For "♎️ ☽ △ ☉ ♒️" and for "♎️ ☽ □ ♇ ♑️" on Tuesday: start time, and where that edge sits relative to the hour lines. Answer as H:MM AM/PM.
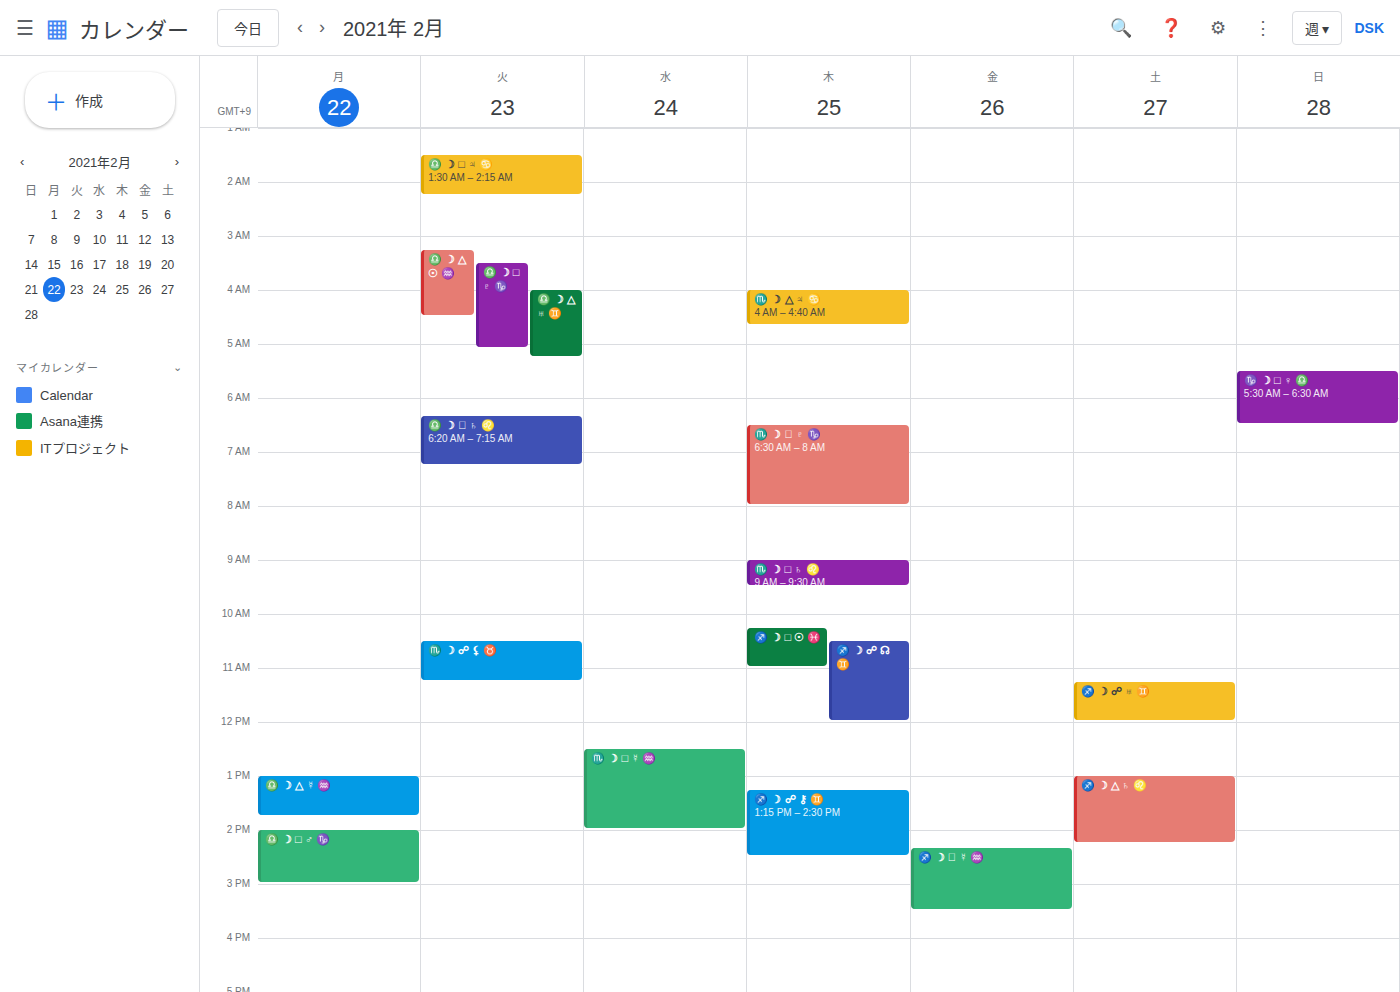
"♎️ ☽ △ ☉ ♒️": 3:15 AM, neither: a quarter of the way from the 3 AM line to the 4 AM line. "♎️ ☽ □ ♇ ♑️": 3:30 AM, halfway between the 3 AM and 4 AM lines.